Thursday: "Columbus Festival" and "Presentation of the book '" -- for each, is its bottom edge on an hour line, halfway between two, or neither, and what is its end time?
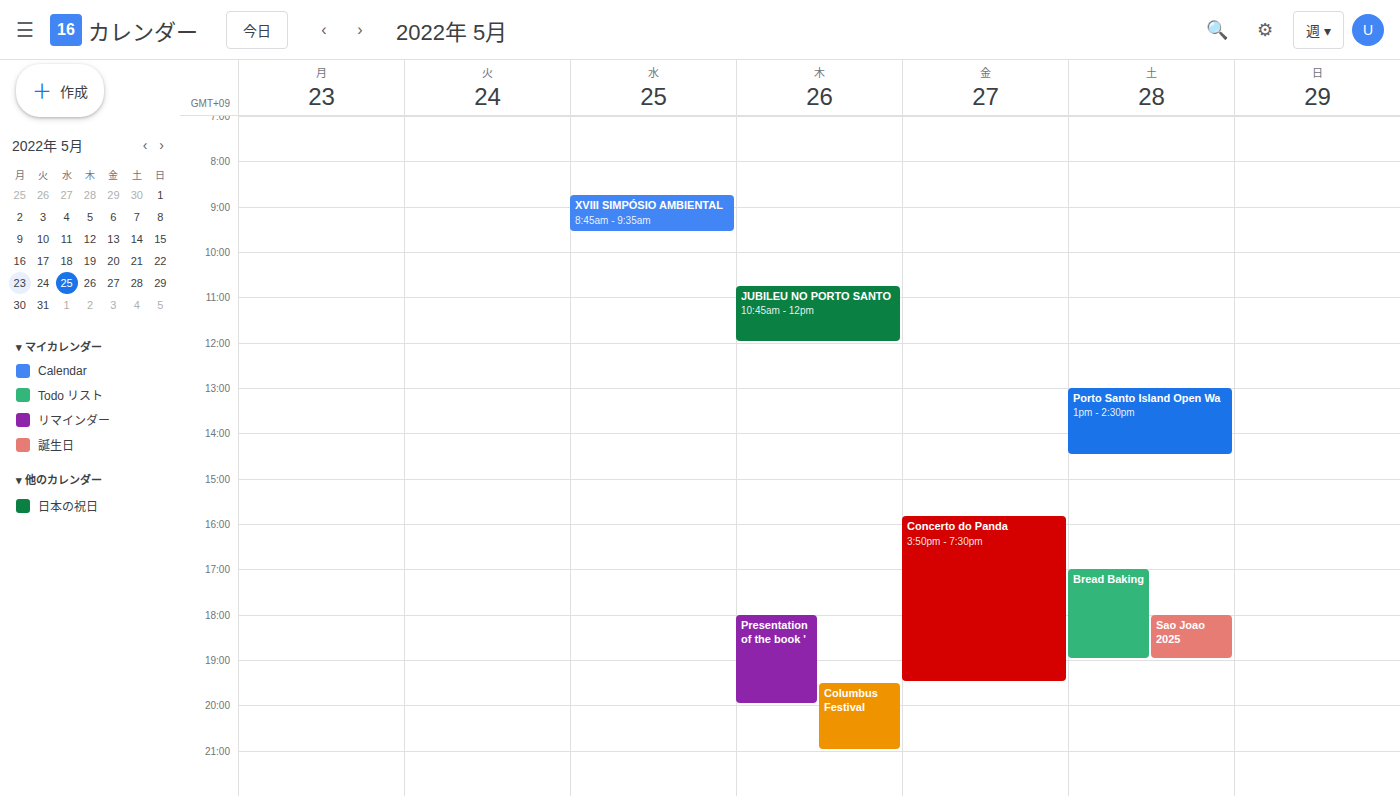
"Columbus Festival": 9:00 PM, exactly on the 9 PM line. "Presentation of the book '": 8:00 PM, exactly on the 8 PM line.